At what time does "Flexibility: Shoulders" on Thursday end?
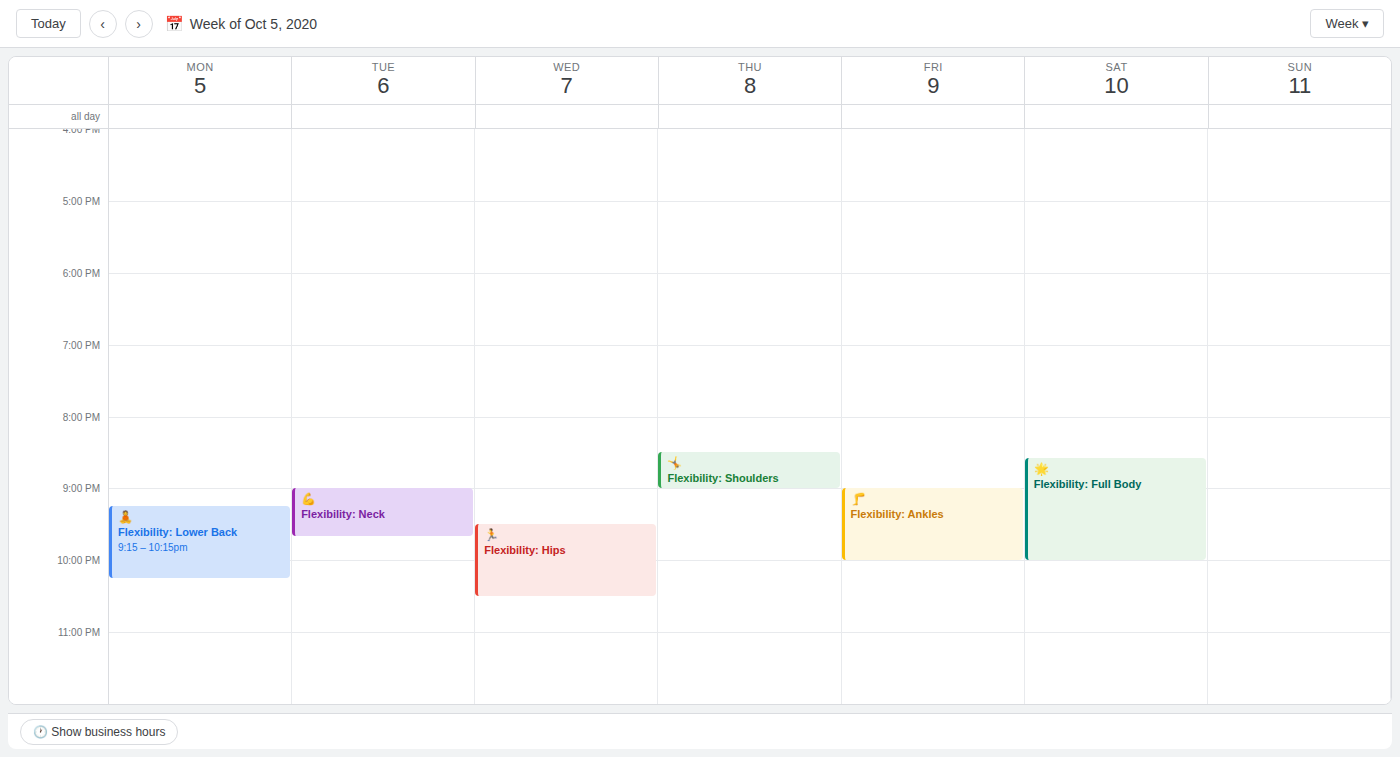
9:00 PM